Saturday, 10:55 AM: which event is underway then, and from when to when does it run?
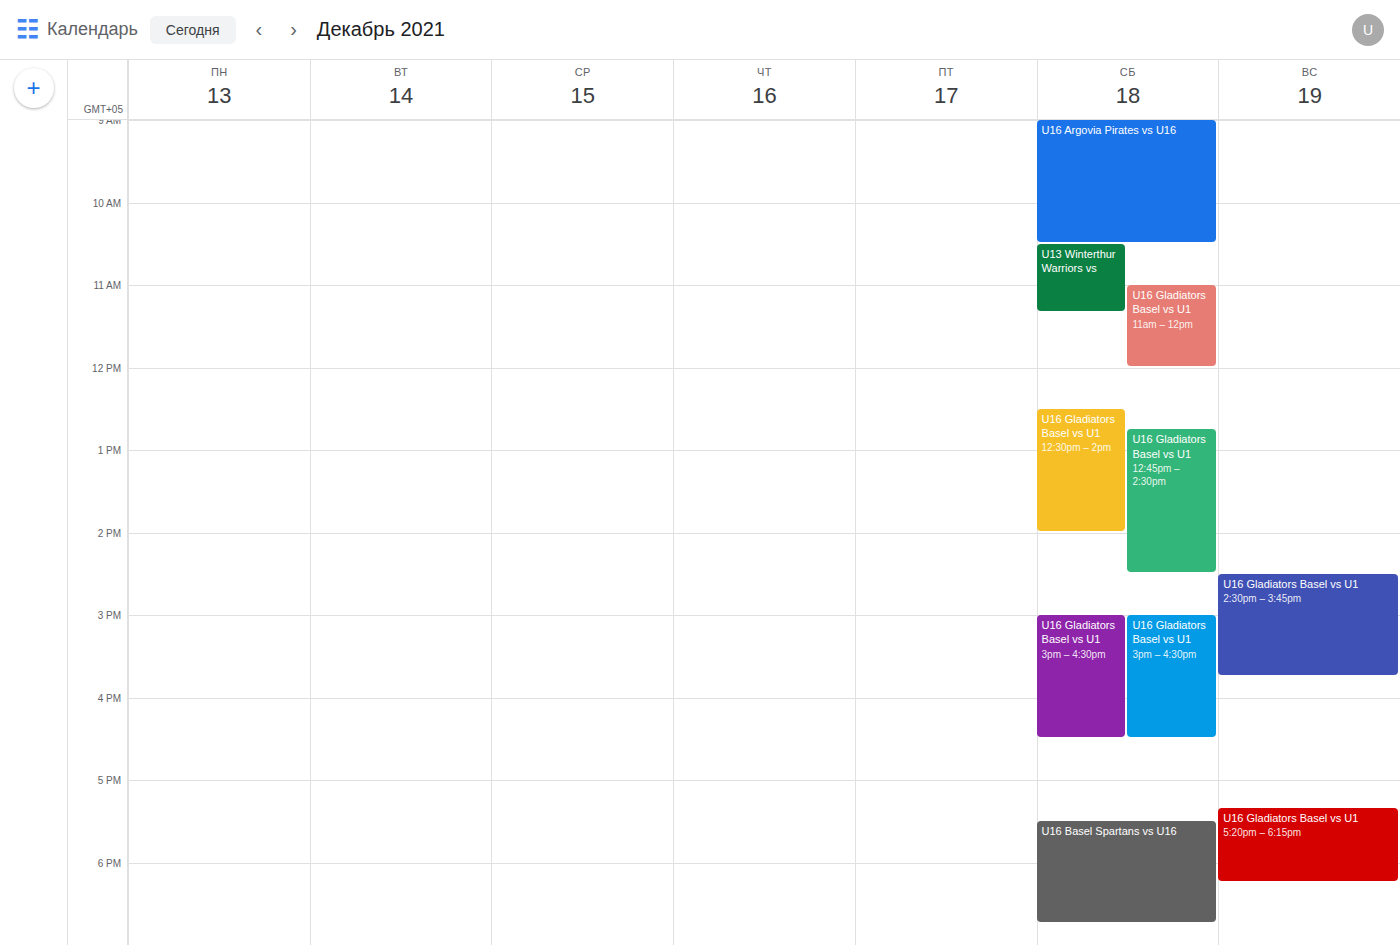
"U13 Winterthur Warriors vs", 10:30 AM to 11:20 AM